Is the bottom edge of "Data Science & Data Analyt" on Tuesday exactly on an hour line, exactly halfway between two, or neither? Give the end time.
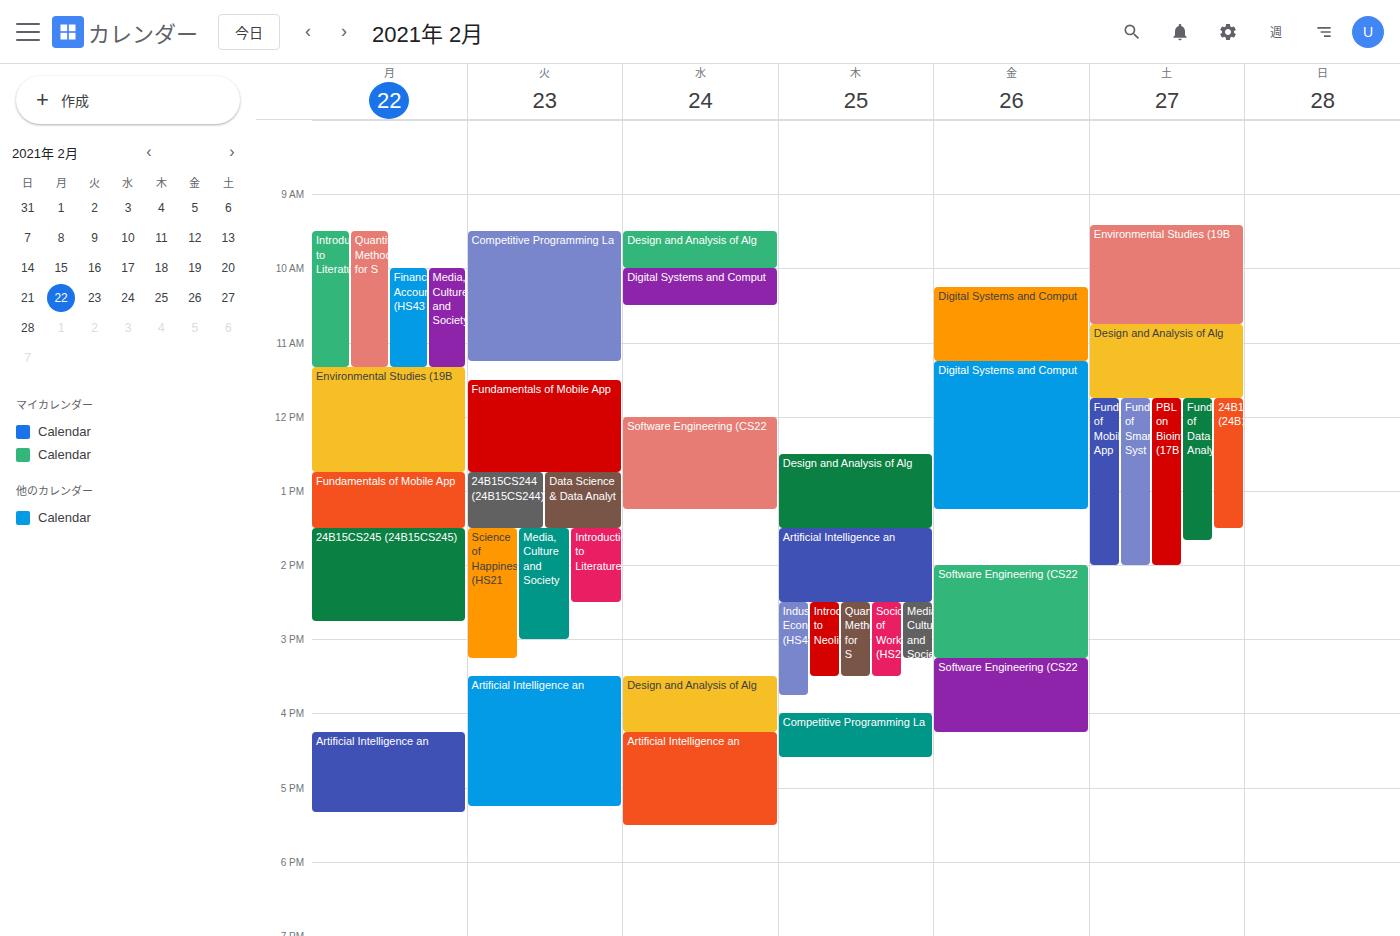
1:30 PM -- halfway between the 1 PM and 2 PM lines.